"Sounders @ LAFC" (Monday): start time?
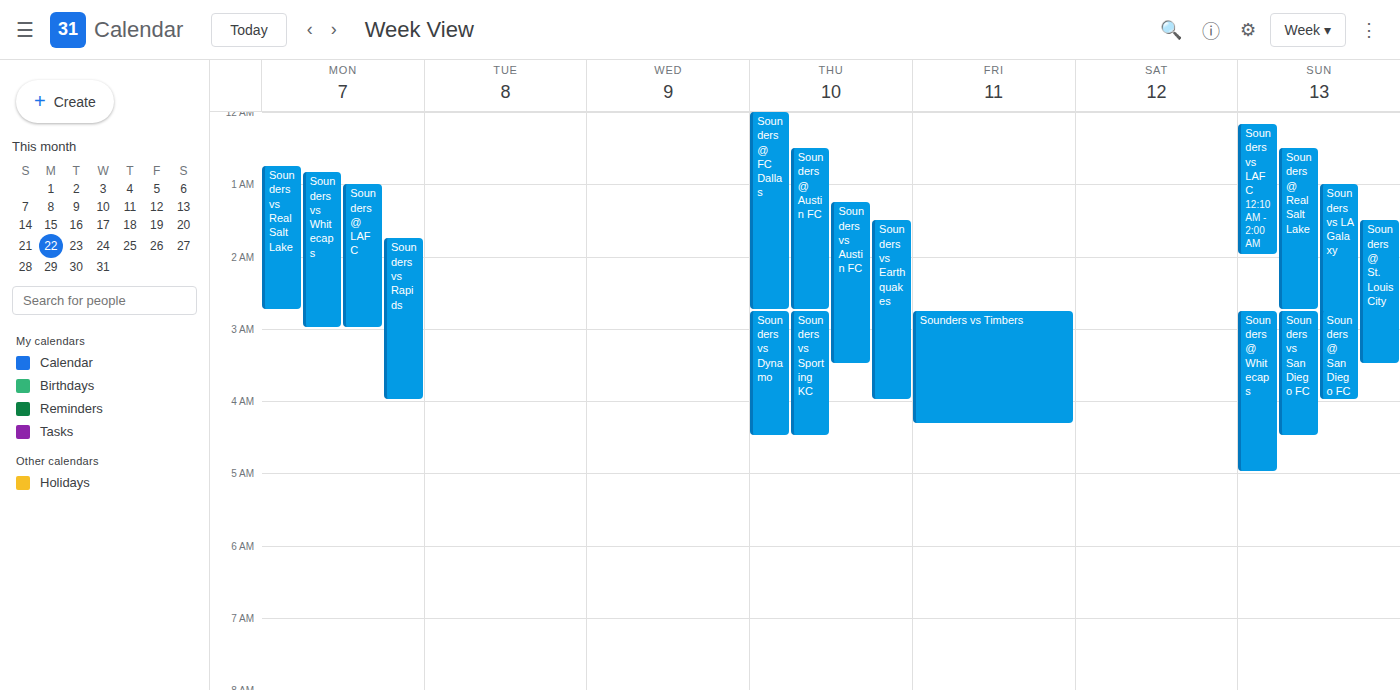
1:00 AM